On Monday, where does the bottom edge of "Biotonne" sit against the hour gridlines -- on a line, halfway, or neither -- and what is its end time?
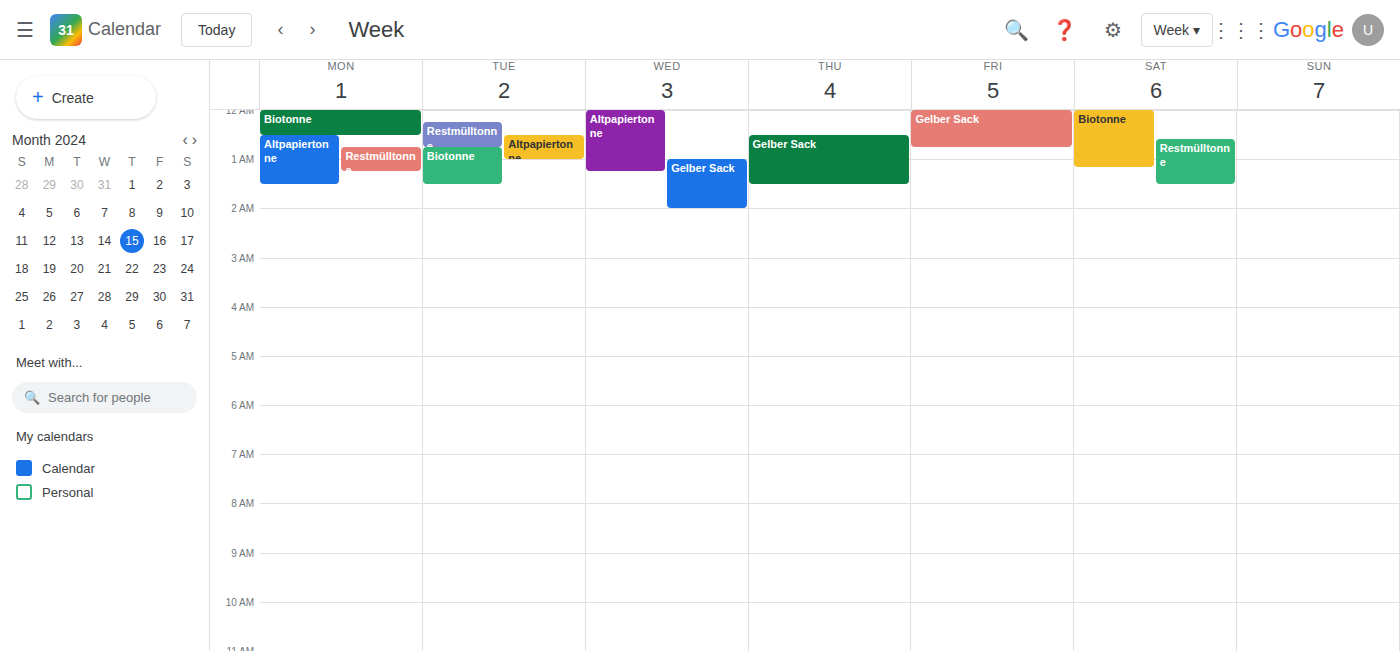
12:30 AM -- halfway between the 12 AM and 1 AM lines.